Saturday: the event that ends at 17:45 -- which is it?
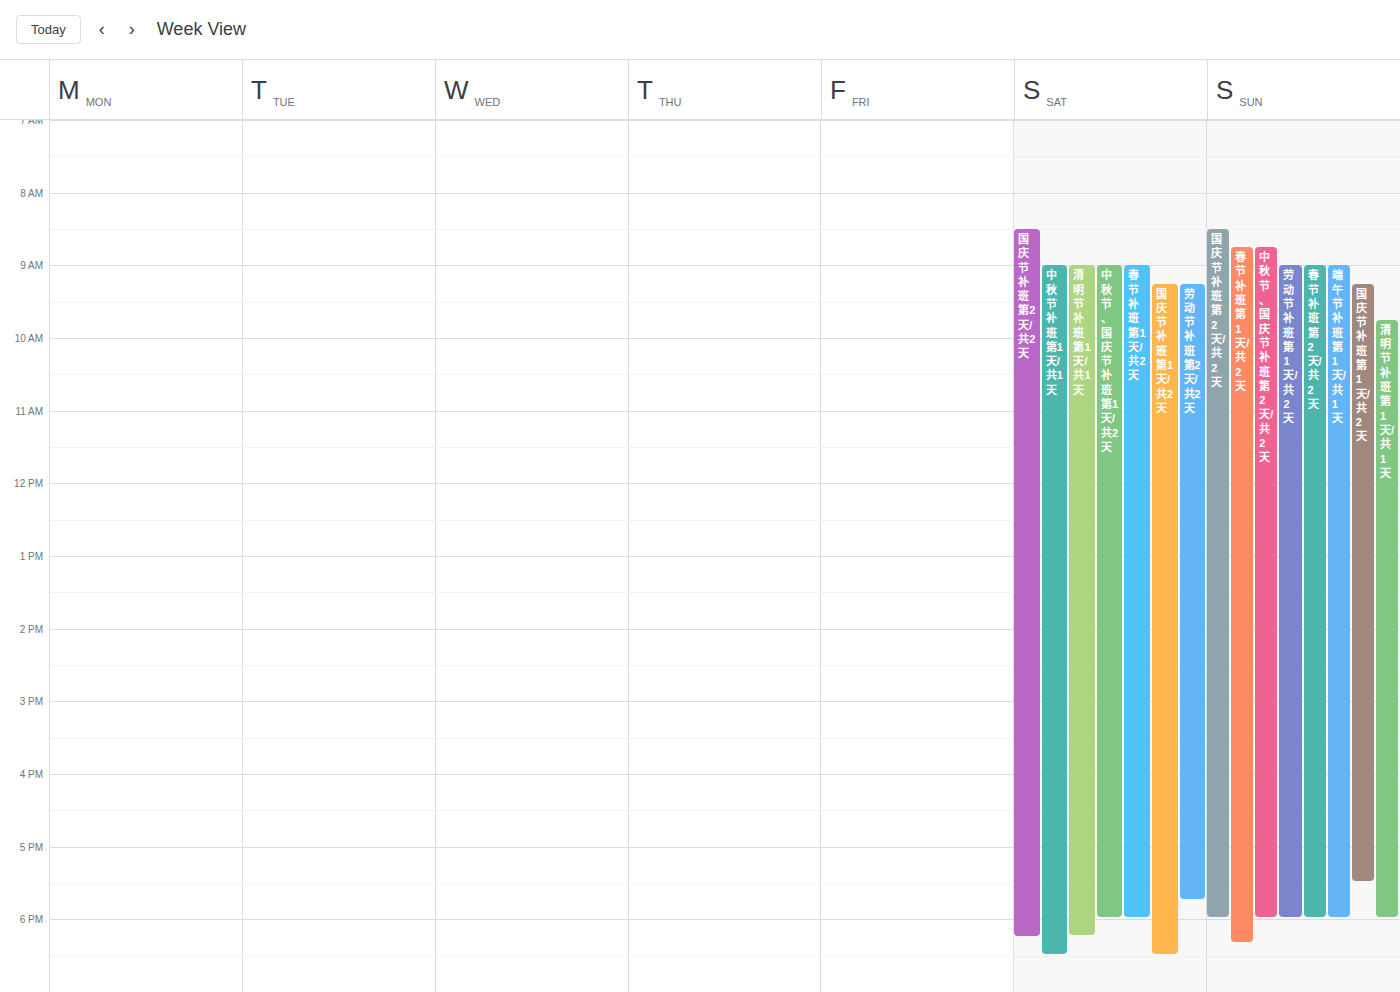
"劳动节 补班 第2天/共2天"